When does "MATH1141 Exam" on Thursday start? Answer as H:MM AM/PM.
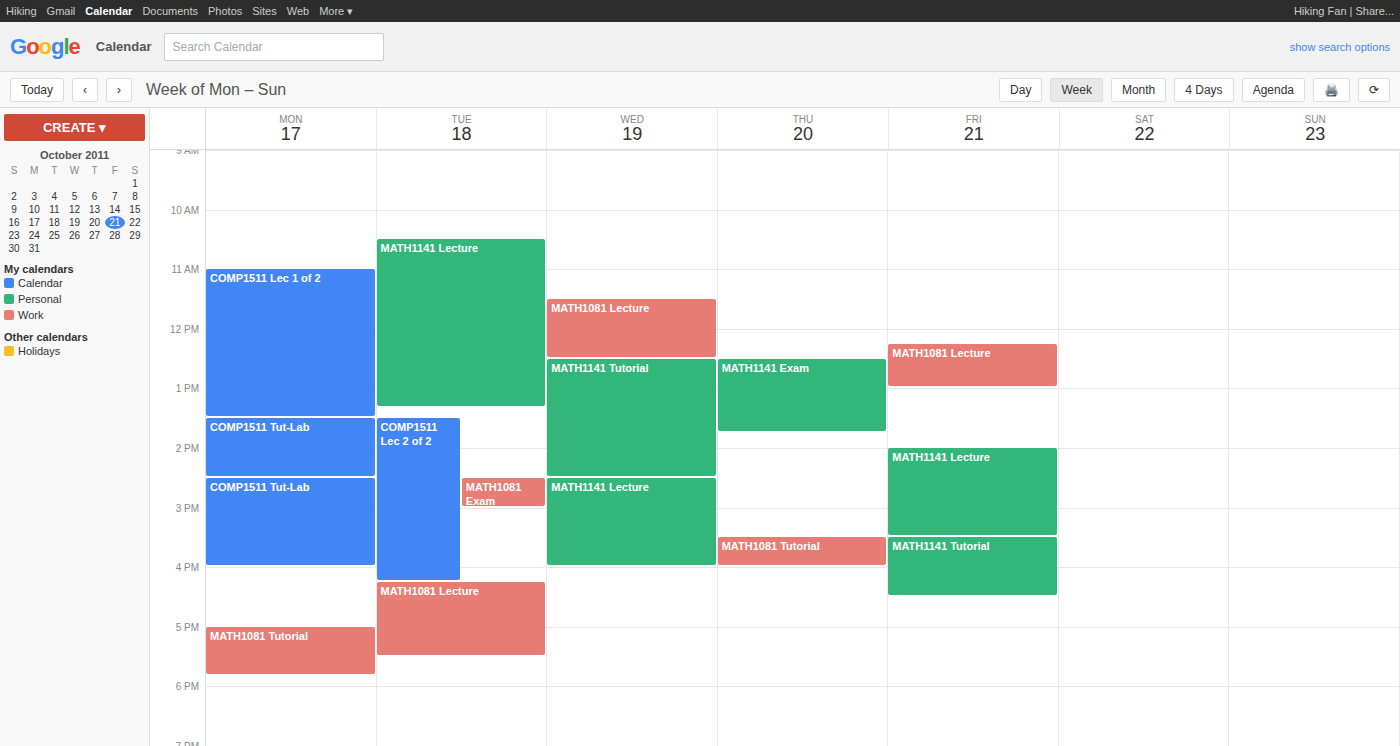
12:30 PM